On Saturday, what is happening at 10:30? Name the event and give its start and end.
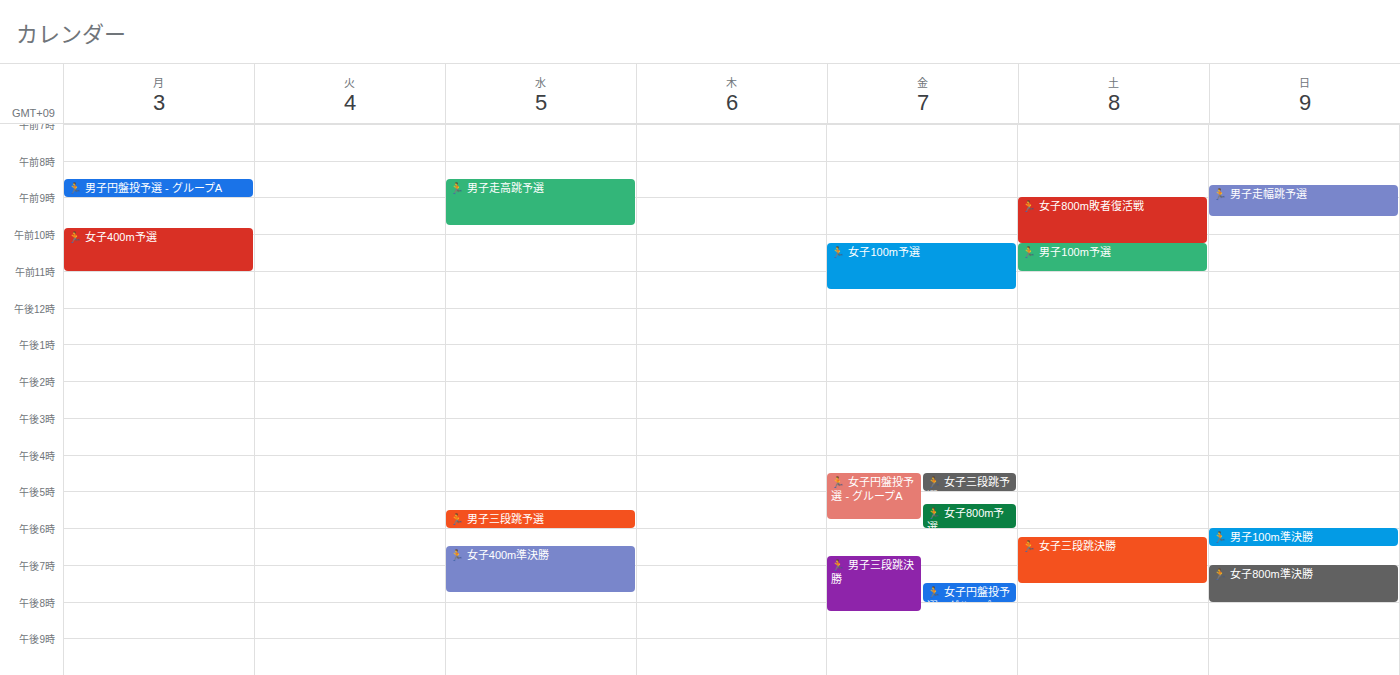
"🏃 男子100m予選", 10:15 to 11:00